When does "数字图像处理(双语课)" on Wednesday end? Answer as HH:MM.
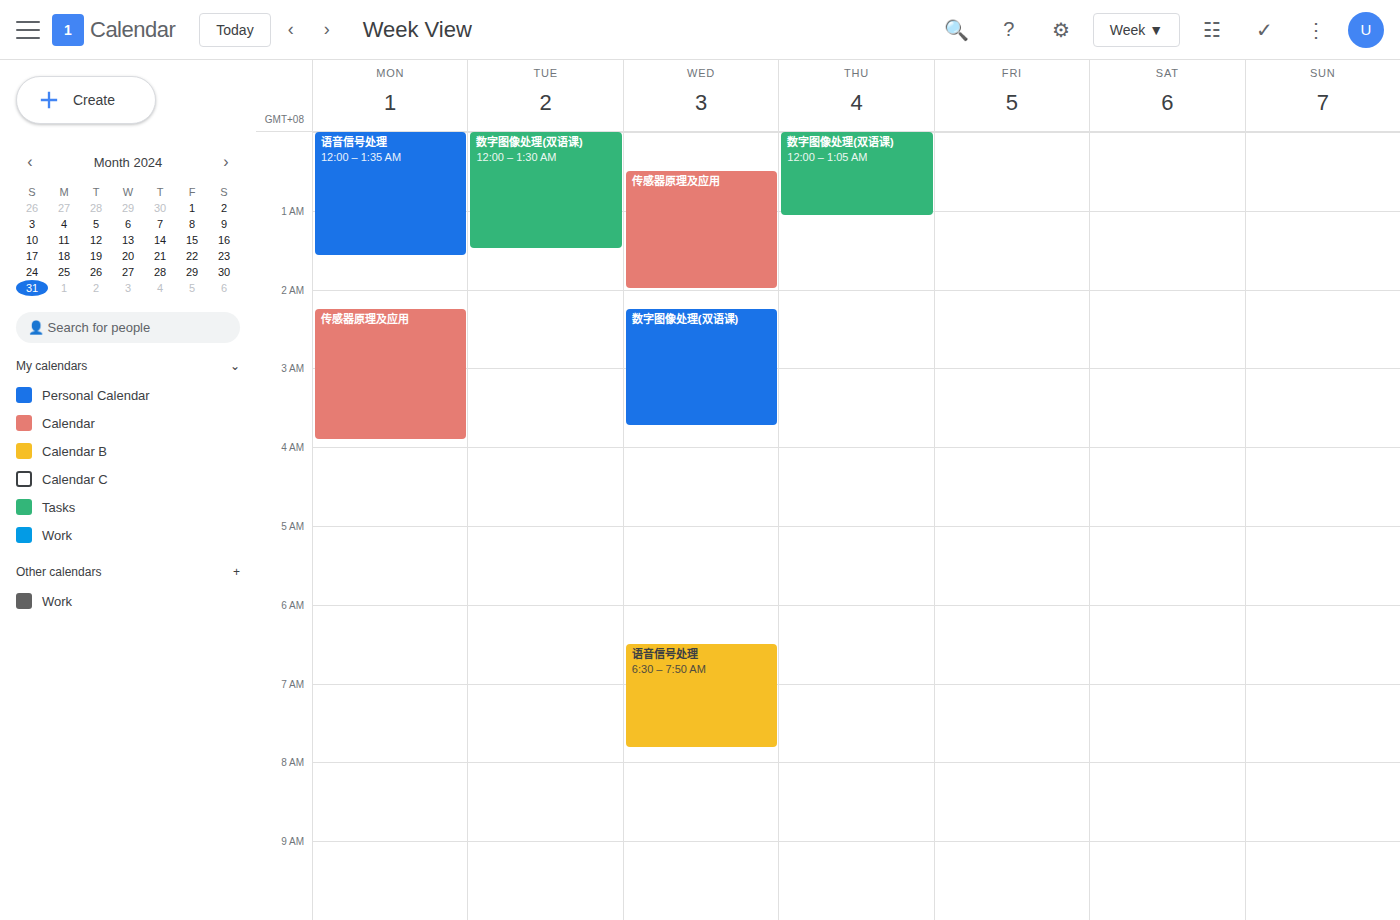
03:45